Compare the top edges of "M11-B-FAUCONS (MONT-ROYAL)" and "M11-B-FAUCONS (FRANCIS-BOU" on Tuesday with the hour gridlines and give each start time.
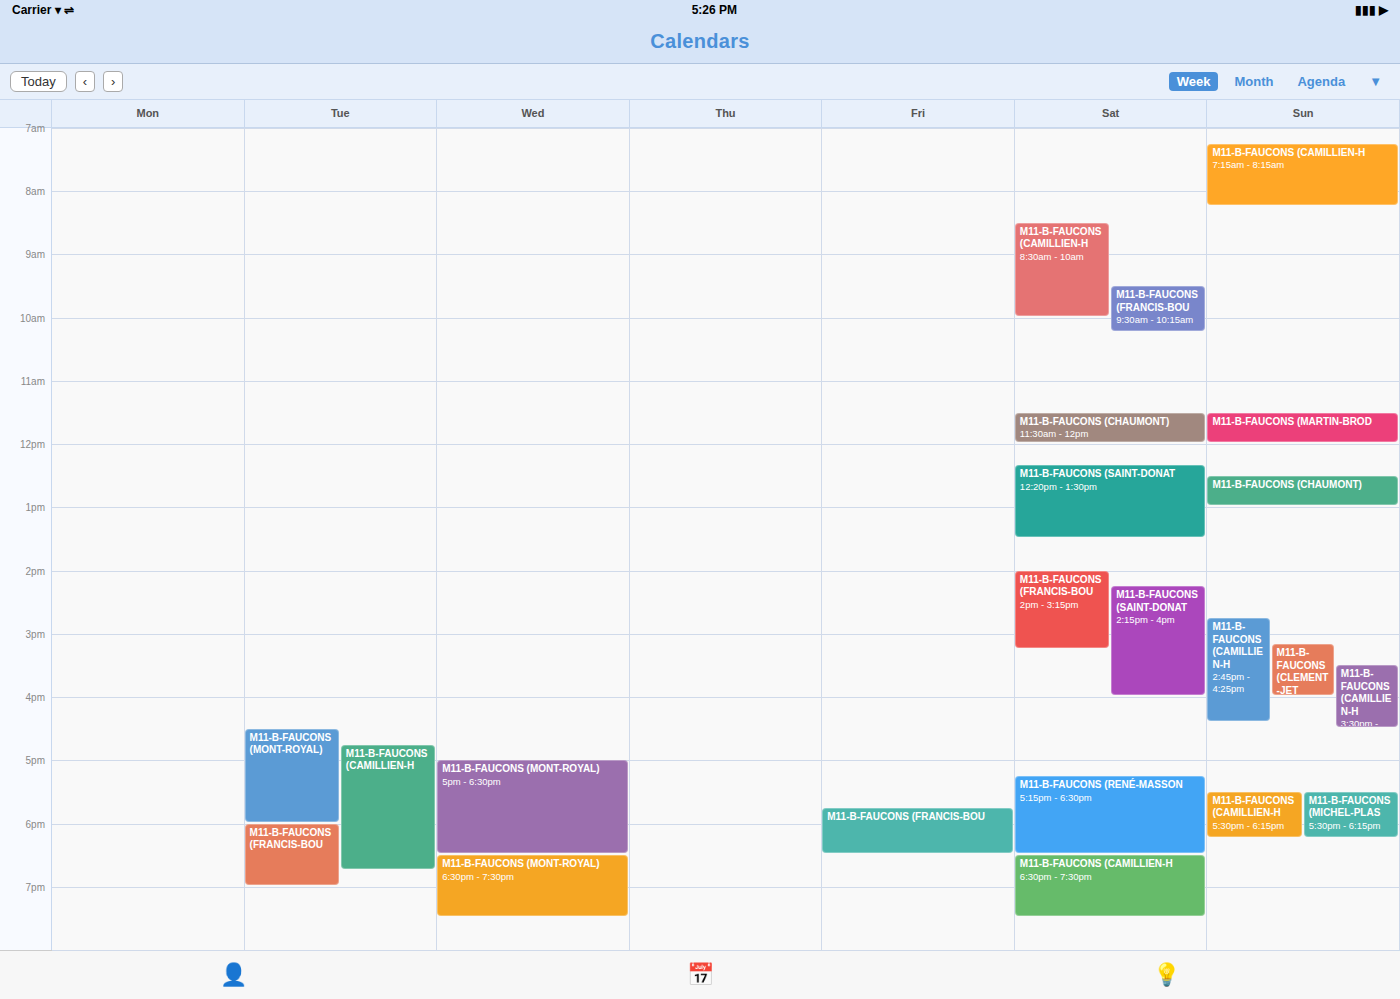
"M11-B-FAUCONS (MONT-ROYAL)": 4:30 PM, halfway between the 4 PM and 5 PM lines. "M11-B-FAUCONS (FRANCIS-BOU": 6:00 PM, exactly on the 6 PM line.